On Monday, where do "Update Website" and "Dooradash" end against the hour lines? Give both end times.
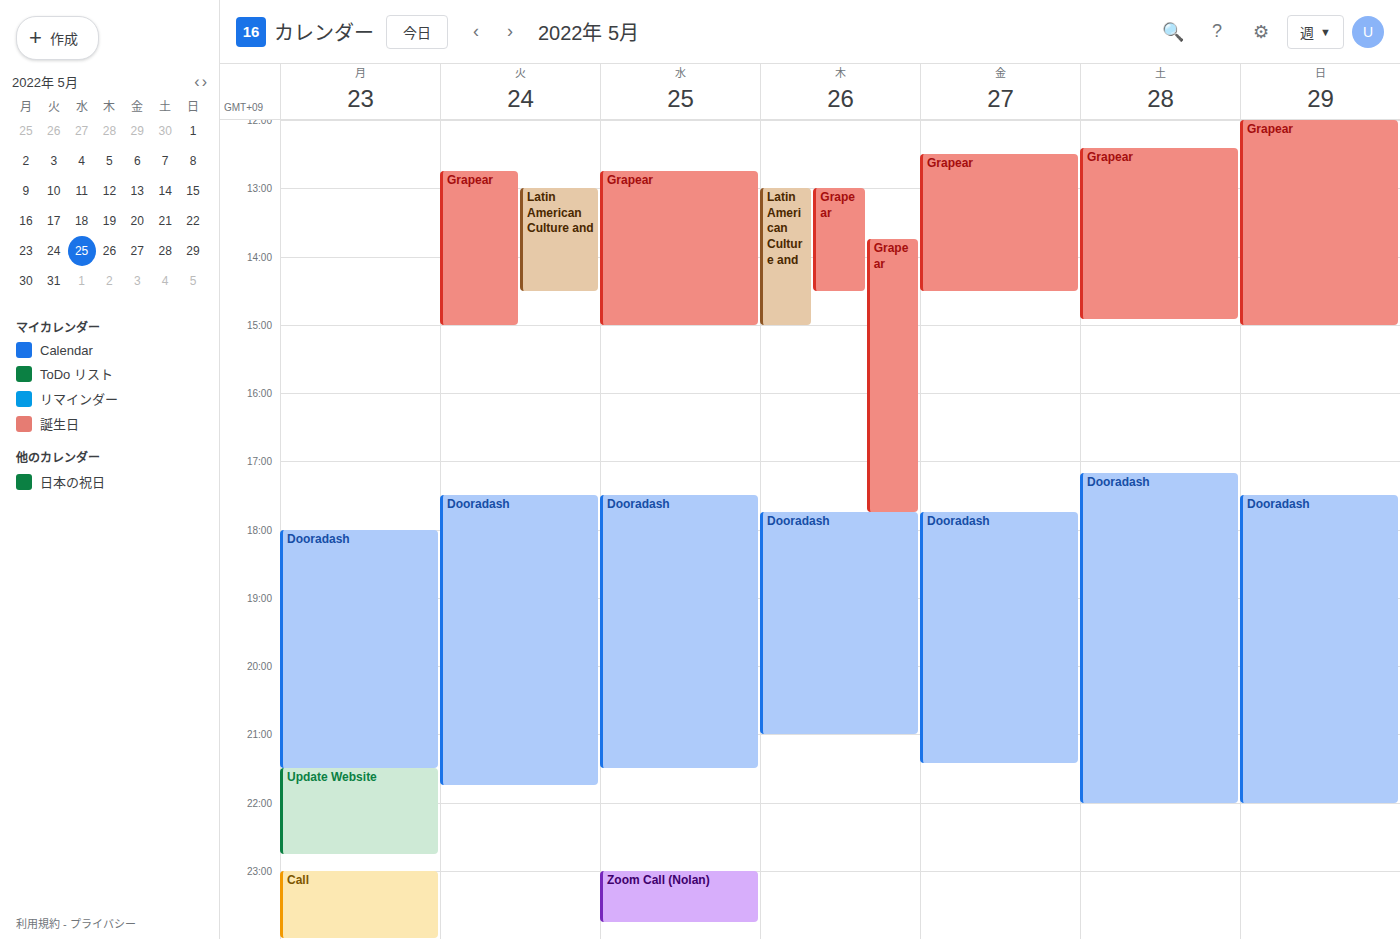
"Update Website": 10:45 PM, neither: three quarters of the way from the 10 PM line to the 11 PM line. "Dooradash": 9:30 PM, halfway between the 9 PM and 10 PM lines.